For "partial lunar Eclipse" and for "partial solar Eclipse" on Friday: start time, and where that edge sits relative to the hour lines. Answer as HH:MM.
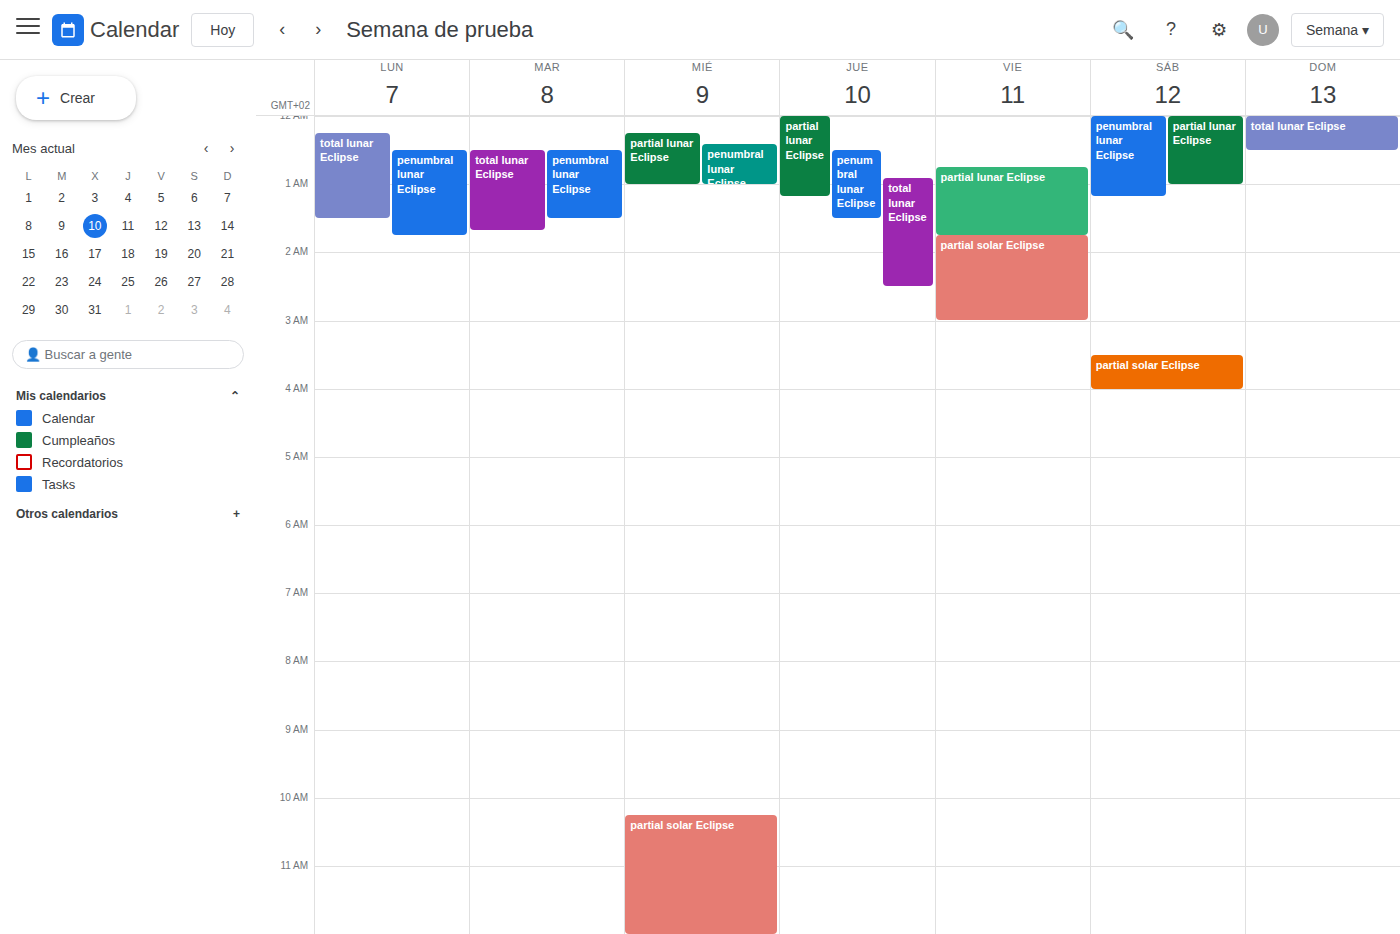
"partial lunar Eclipse": 00:45, neither: three quarters of the way from the 00:00 line to the 01:00 line. "partial solar Eclipse": 01:45, neither: three quarters of the way from the 01:00 line to the 02:00 line.